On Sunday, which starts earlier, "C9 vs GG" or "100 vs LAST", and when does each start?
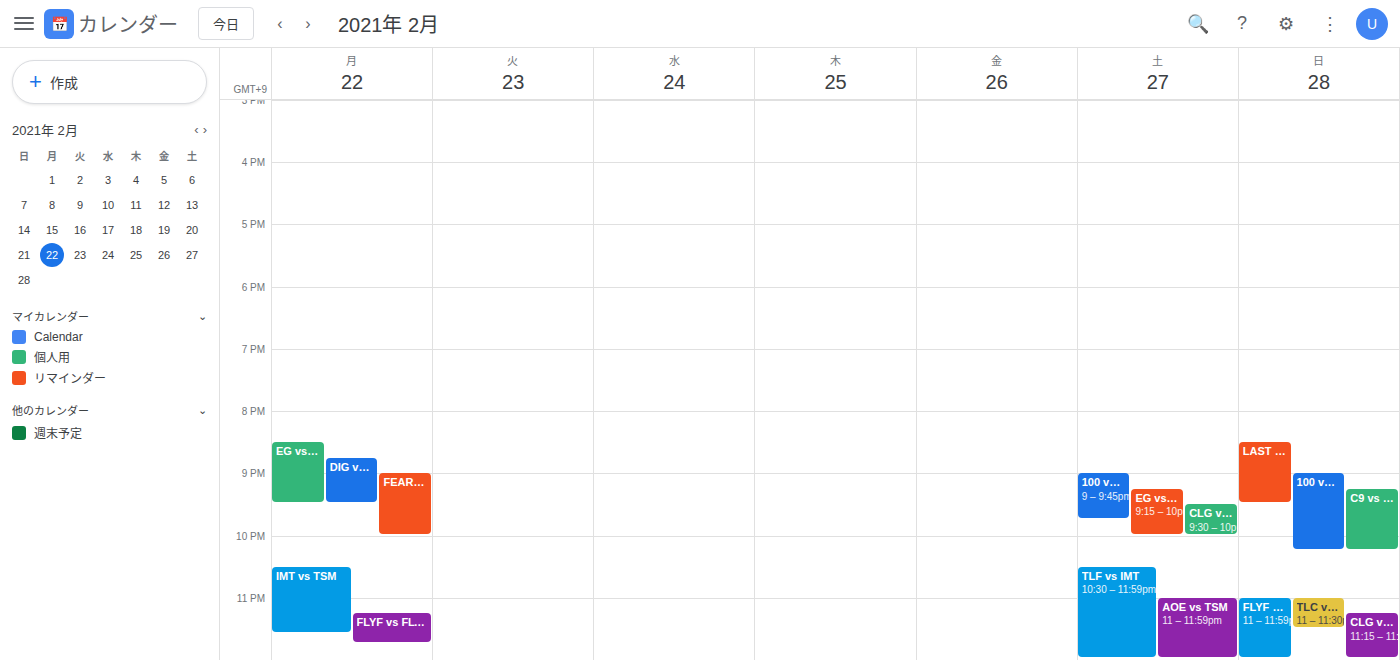
"100 vs LAST" 9:00 PM; "C9 vs GG" 9:15 PM.